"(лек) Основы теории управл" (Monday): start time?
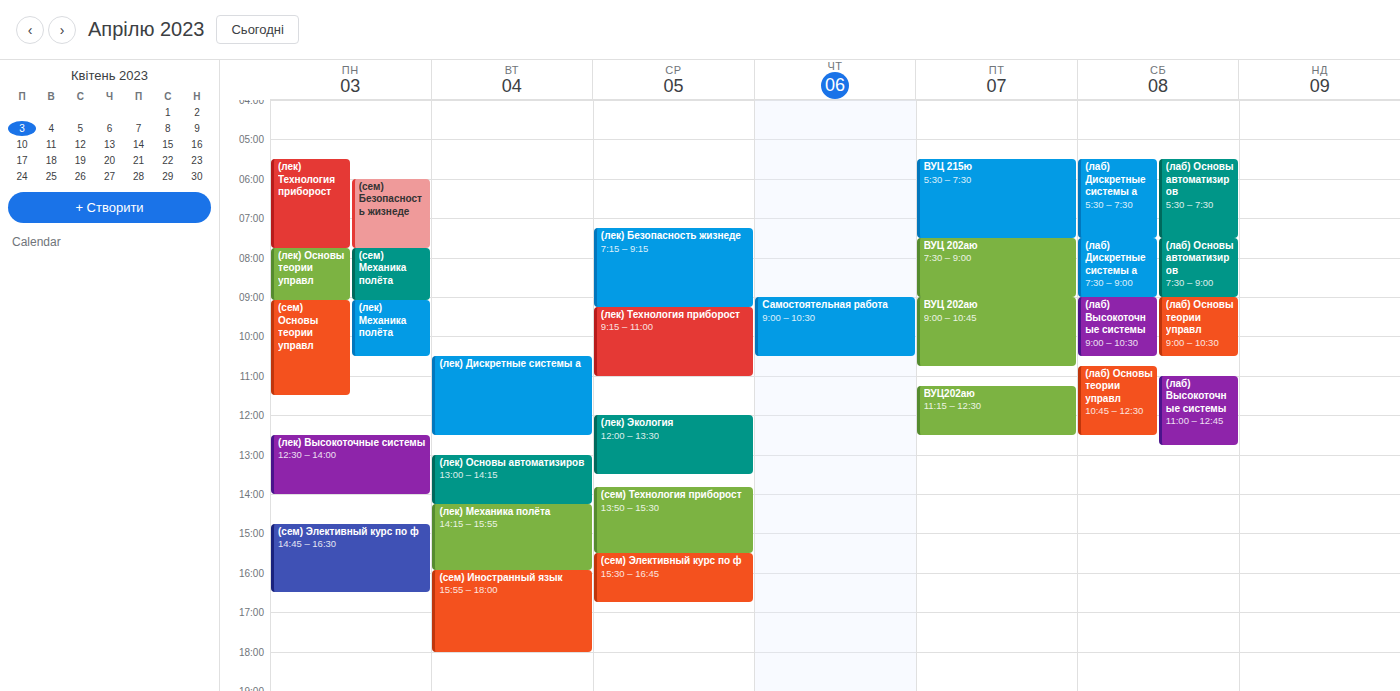
7:45 AM